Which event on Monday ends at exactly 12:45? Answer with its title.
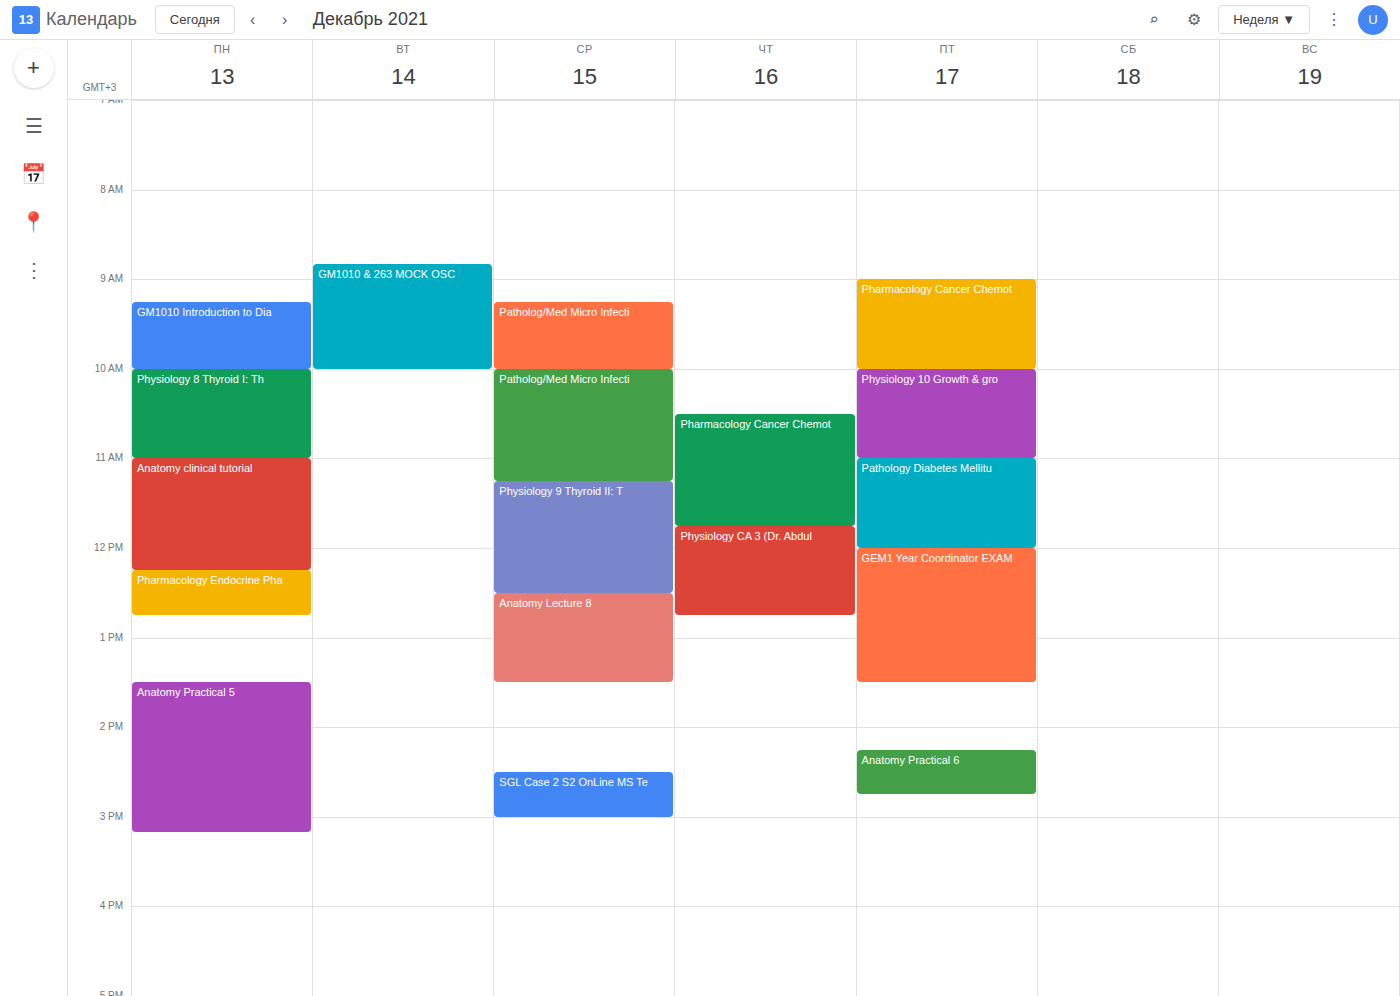
"Pharmacology Endocrine Pha"